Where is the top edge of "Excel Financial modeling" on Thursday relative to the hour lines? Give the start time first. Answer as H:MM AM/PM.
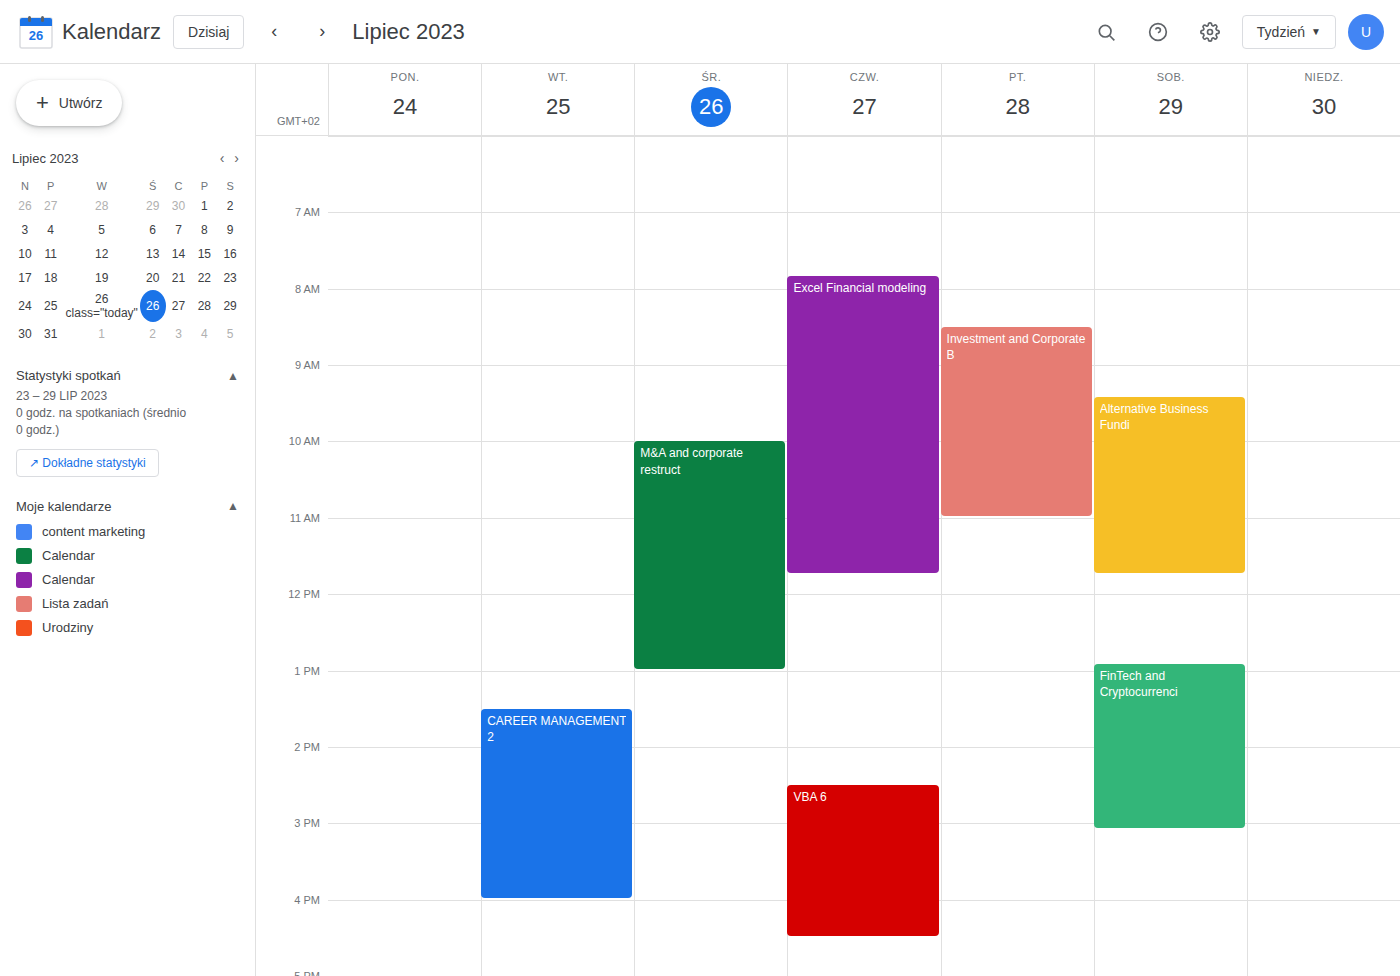
7:50 AM -- neither: 50 minutes below the 7 AM line and 10 minutes above the 8 AM line.